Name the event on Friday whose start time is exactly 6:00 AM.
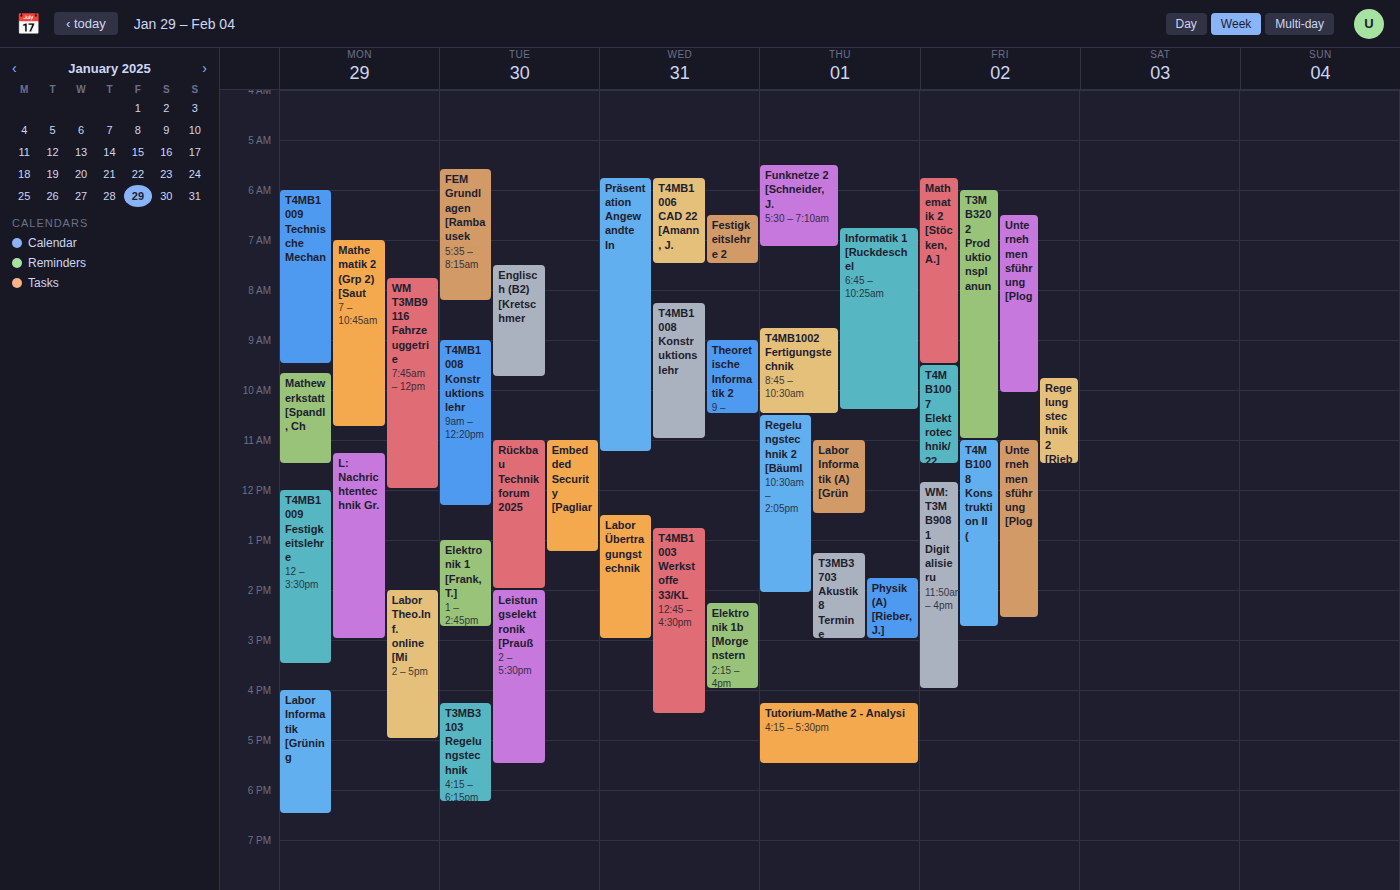
"T3MB3202 Produktionsplanun"